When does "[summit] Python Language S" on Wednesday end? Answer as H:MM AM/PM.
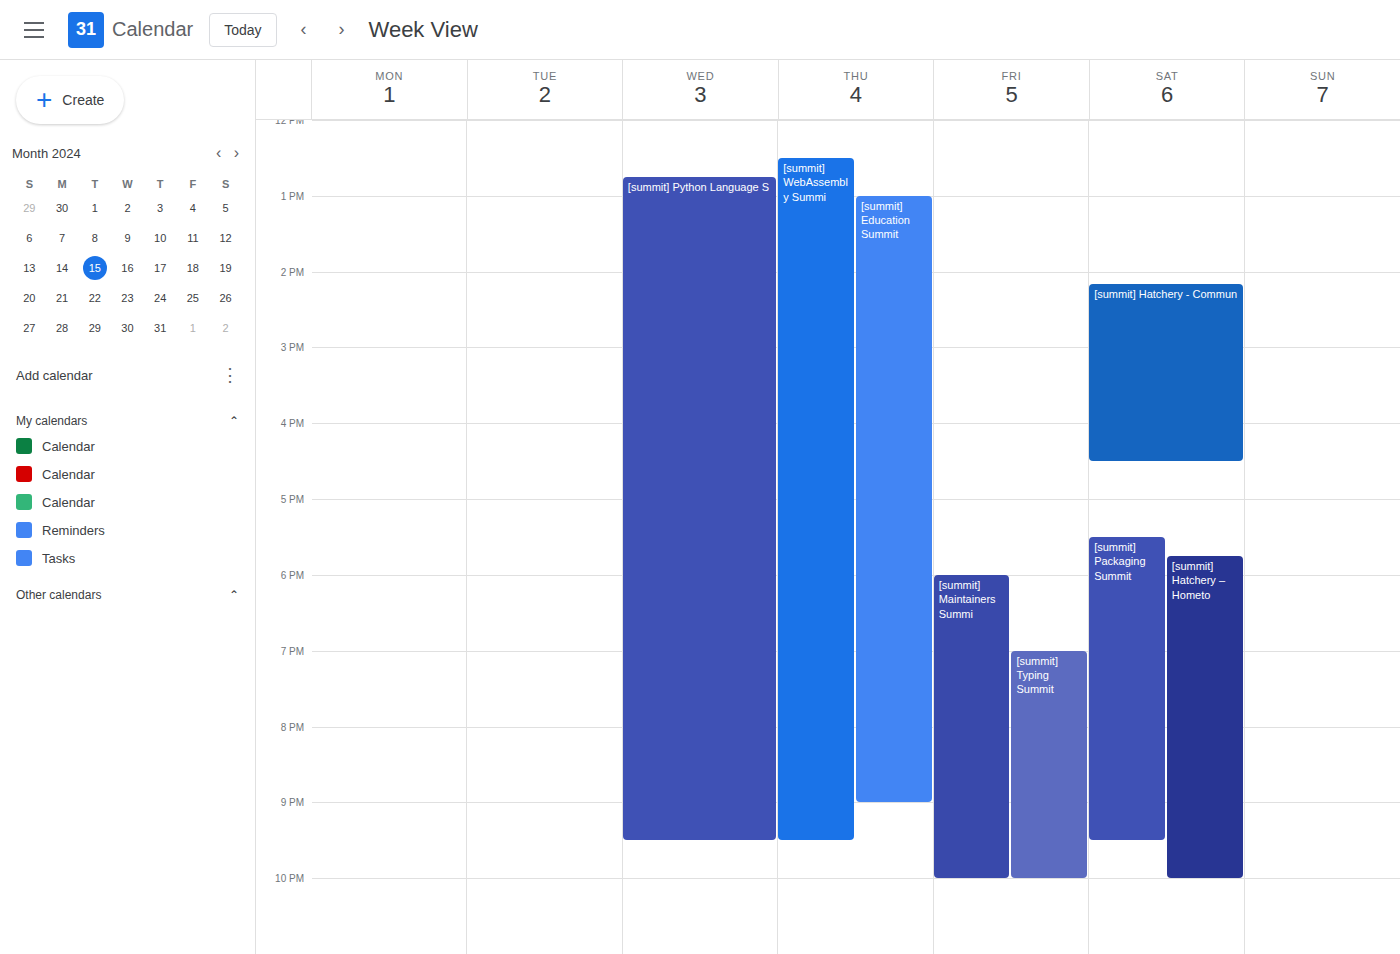
9:30 PM